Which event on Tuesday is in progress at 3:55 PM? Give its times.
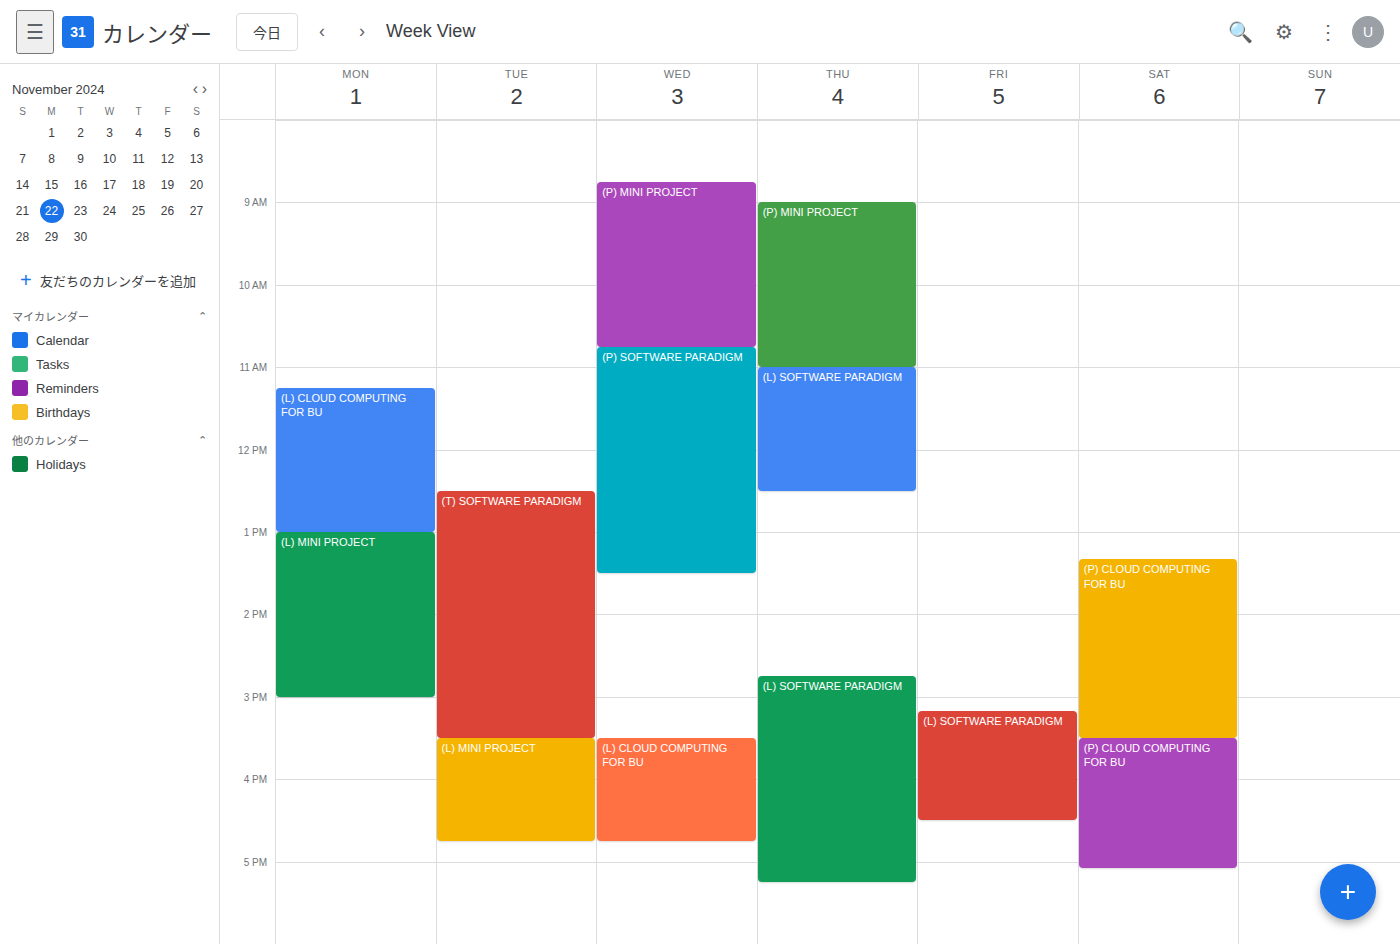
"(L) MINI PROJECT", 3:30 PM to 4:45 PM